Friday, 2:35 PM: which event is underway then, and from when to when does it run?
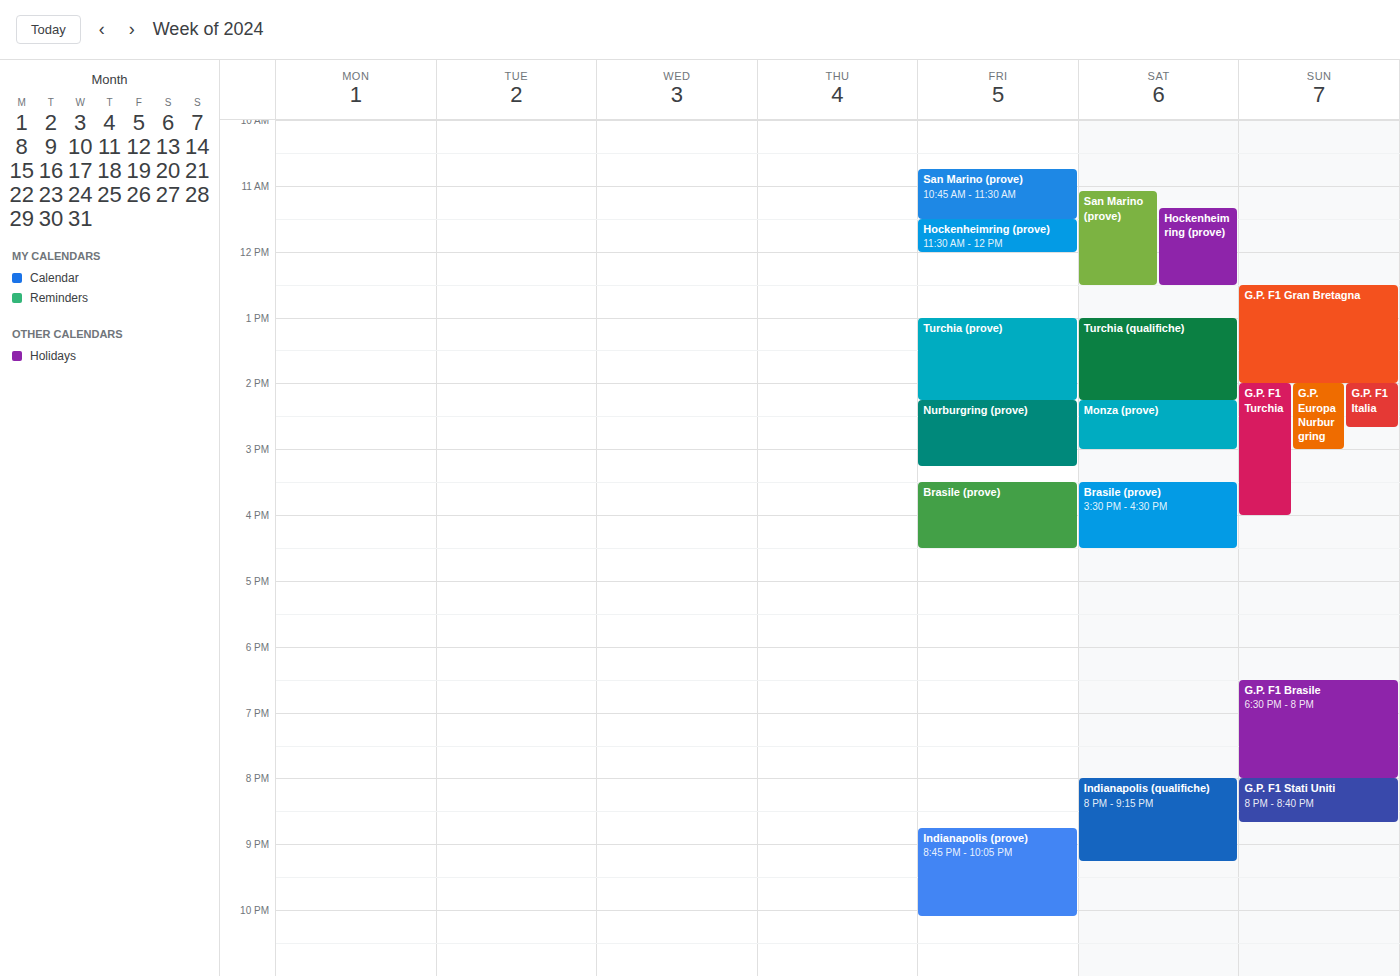
"Nurburgring (prove)", 2:15 PM to 3:15 PM